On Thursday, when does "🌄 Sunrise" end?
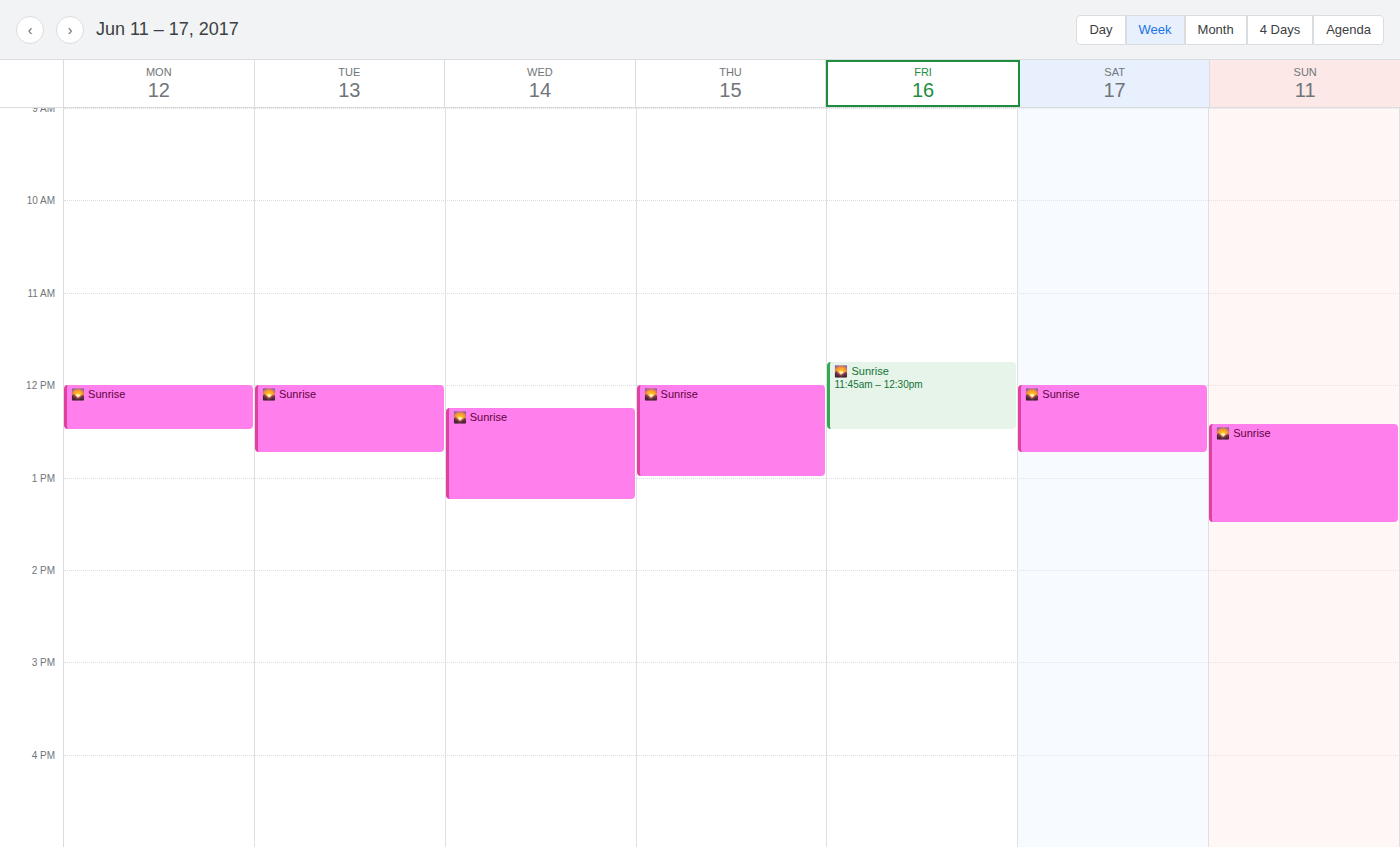
1:00 PM